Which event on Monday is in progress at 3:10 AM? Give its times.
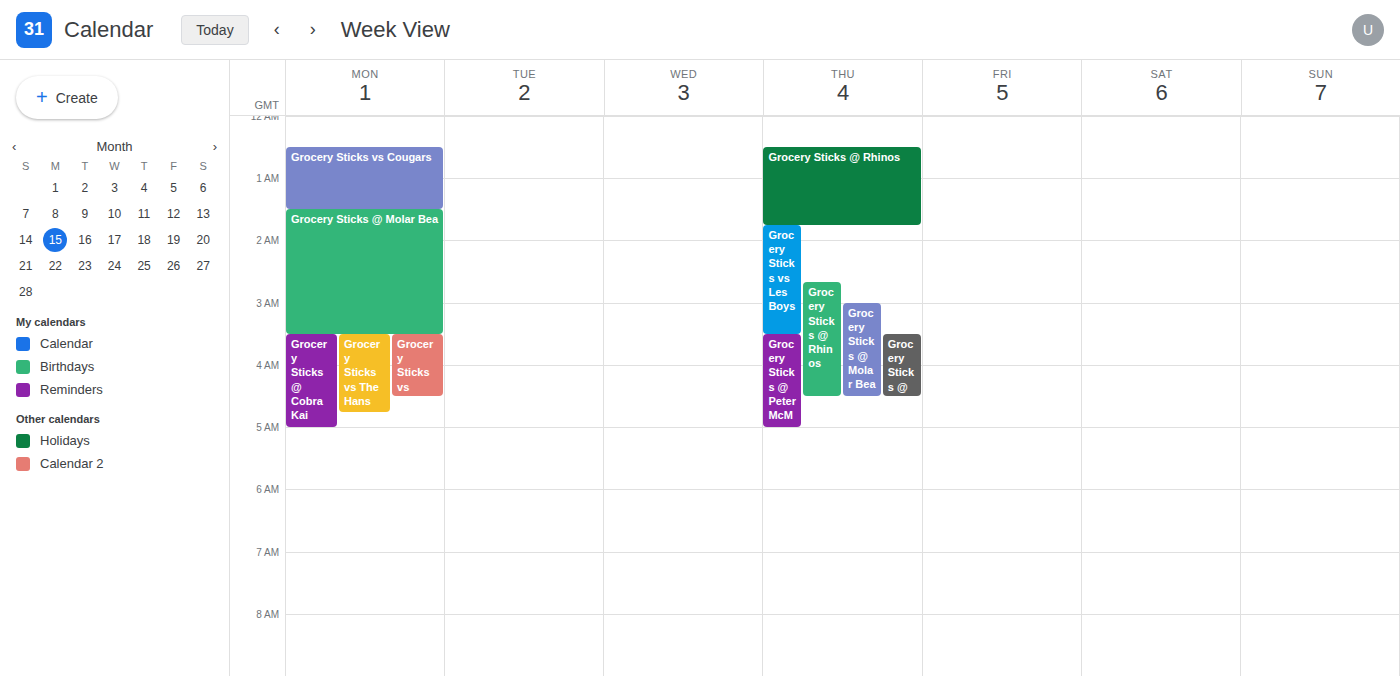
"Grocery Sticks @ Molar Bea", 1:30 AM to 3:30 AM